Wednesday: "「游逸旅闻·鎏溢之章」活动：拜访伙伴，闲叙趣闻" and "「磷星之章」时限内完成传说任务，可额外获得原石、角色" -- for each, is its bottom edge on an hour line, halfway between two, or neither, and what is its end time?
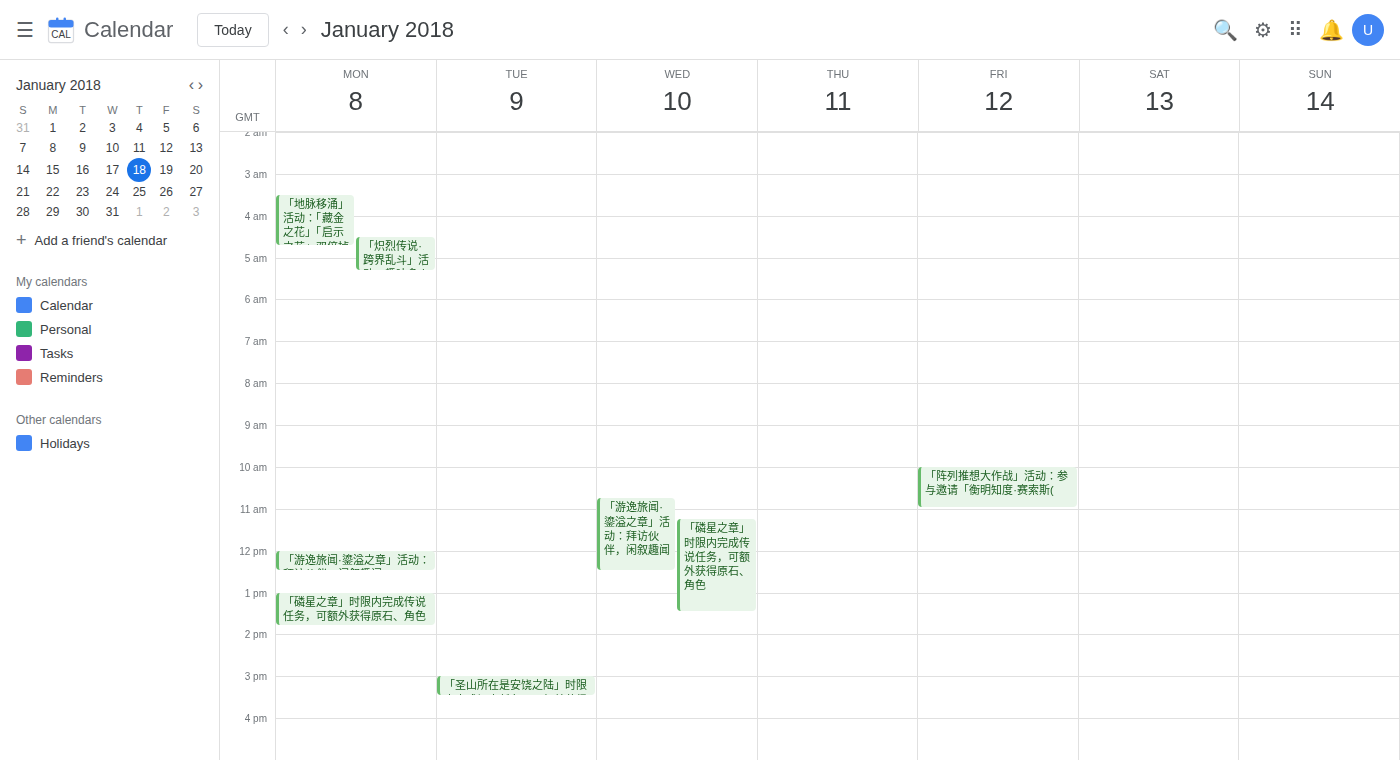
"「游逸旅闻·鎏溢之章」活动：拜访伙伴，闲叙趣闻": 12:30 PM, halfway between the 12 PM and 1 PM lines. "「磷星之章」时限内完成传说任务，可额外获得原石、角色": 1:30 PM, halfway between the 1 PM and 2 PM lines.